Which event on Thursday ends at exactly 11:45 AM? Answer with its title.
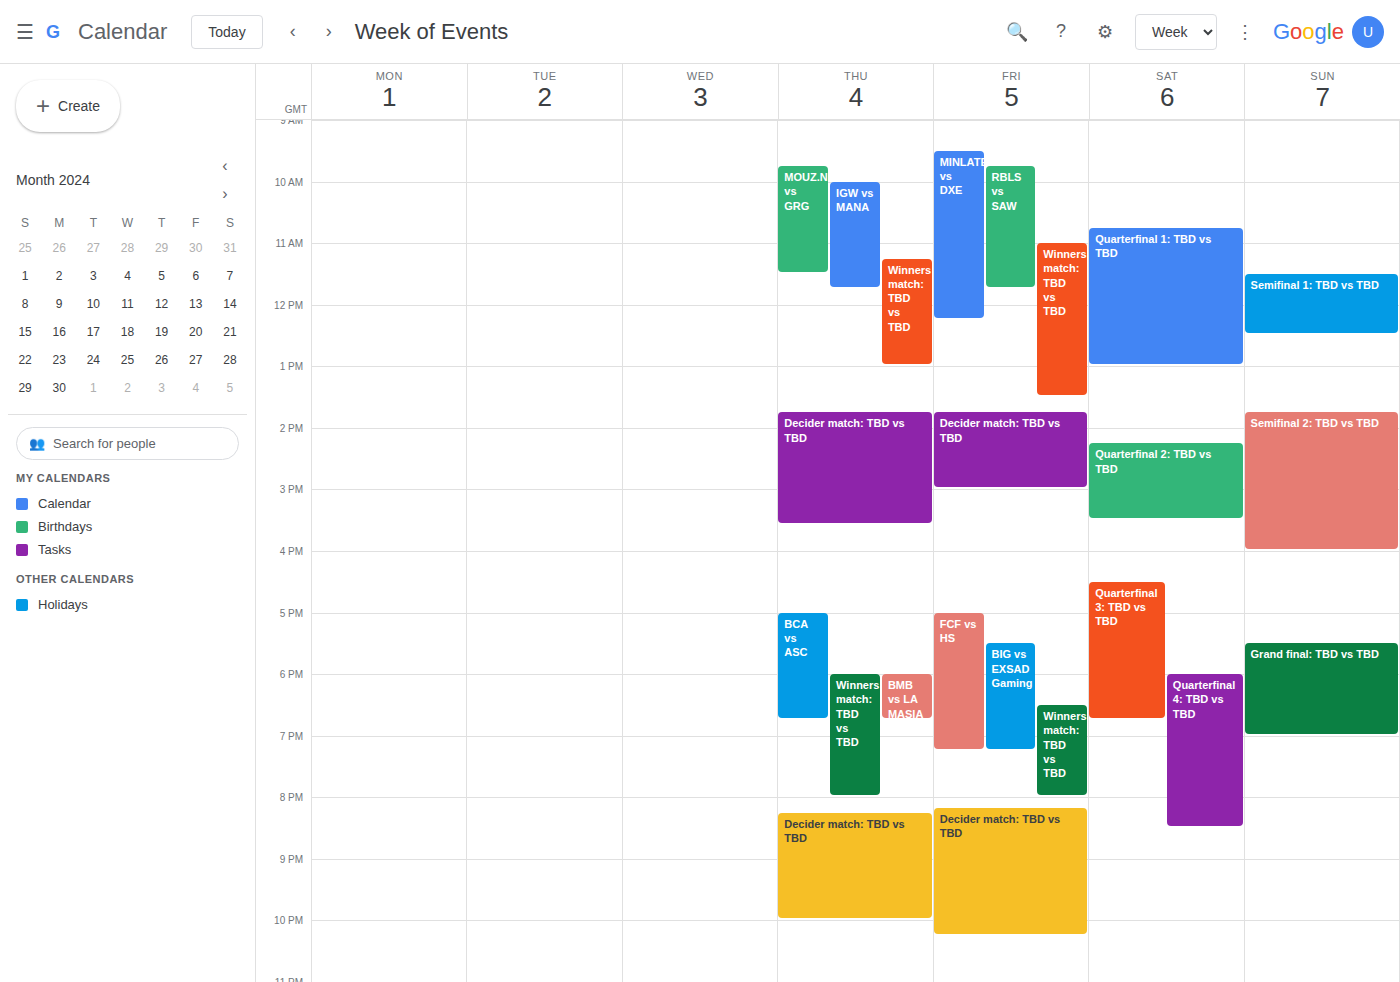
"IGW vs MANA"